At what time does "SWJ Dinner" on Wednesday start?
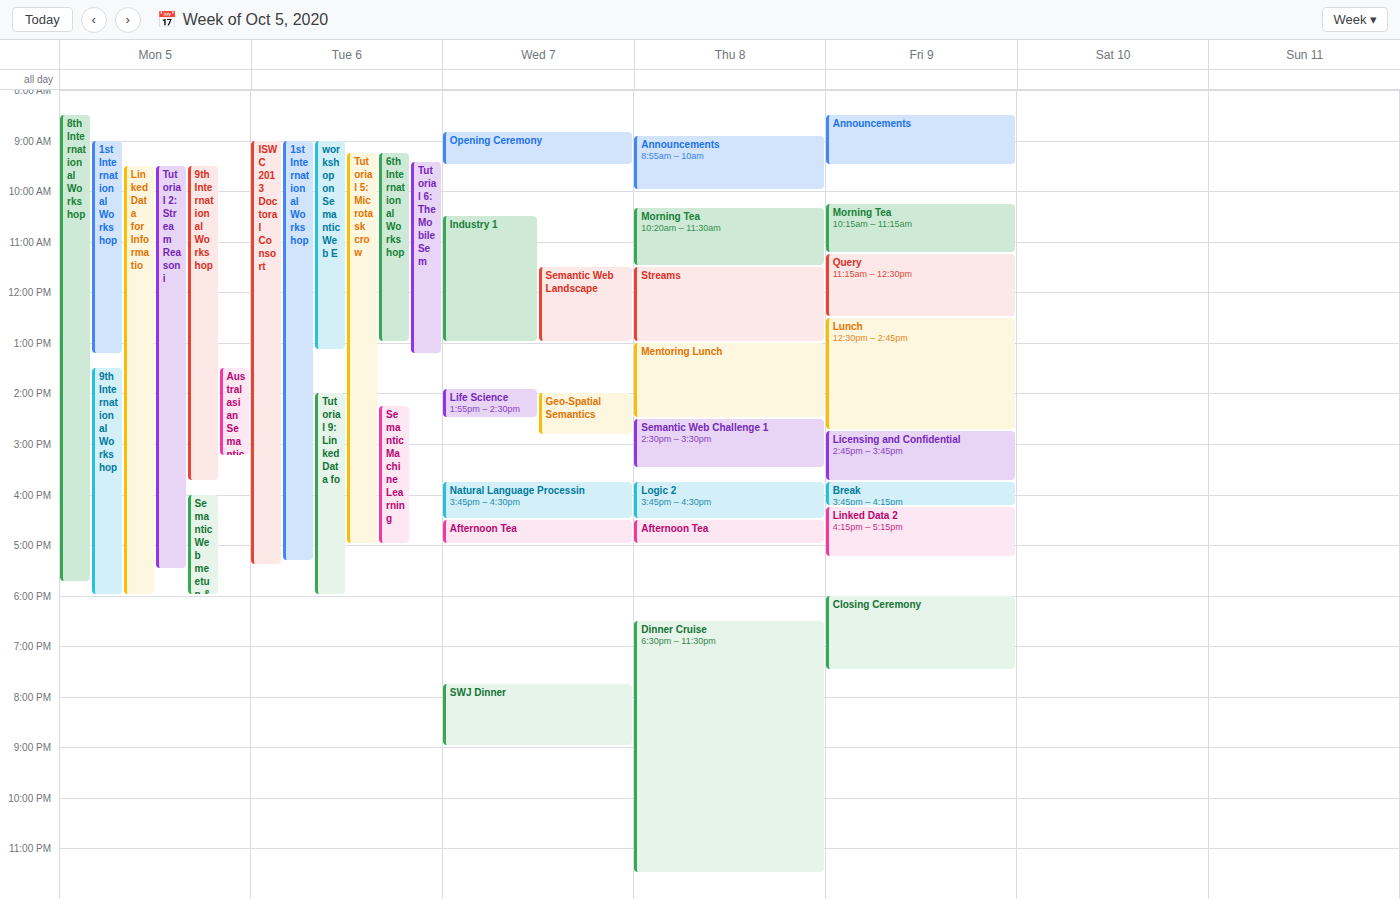
7:45 PM